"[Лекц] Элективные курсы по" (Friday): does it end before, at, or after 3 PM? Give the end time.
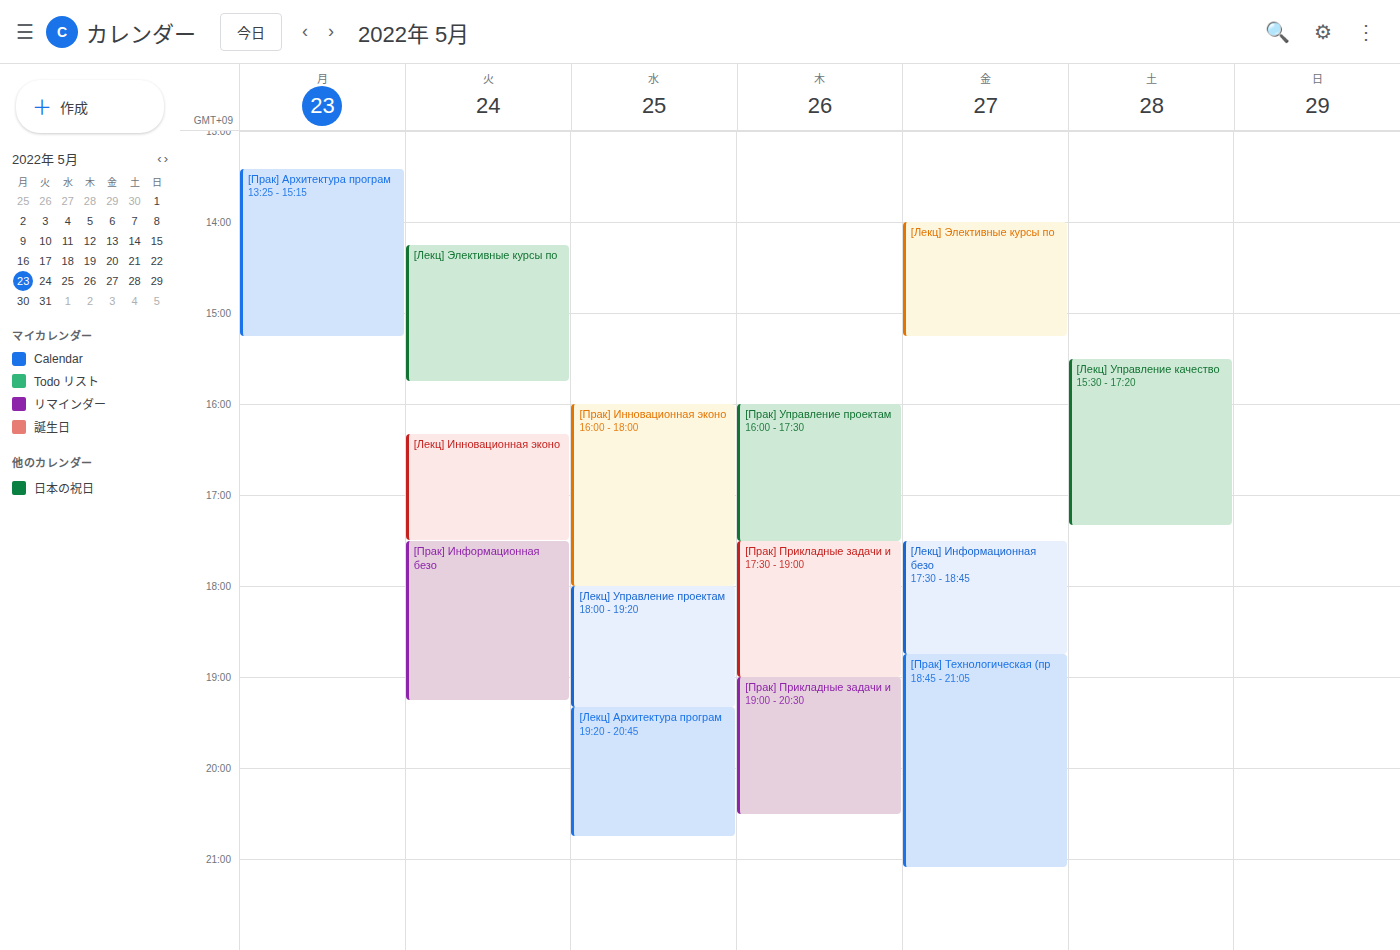
3:15 PM -- after 3 PM, 15 minutes below the 3 PM line.